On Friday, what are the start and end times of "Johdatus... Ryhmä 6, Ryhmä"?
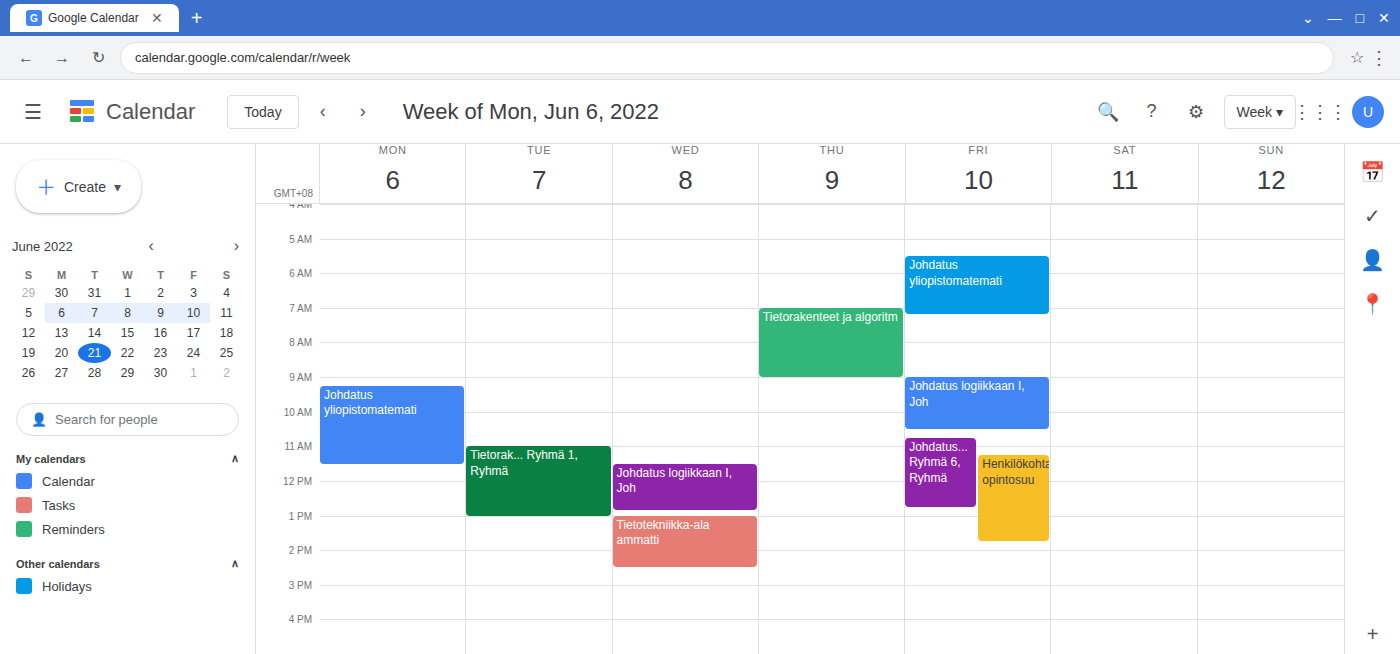
10:45 AM to 12:45 PM